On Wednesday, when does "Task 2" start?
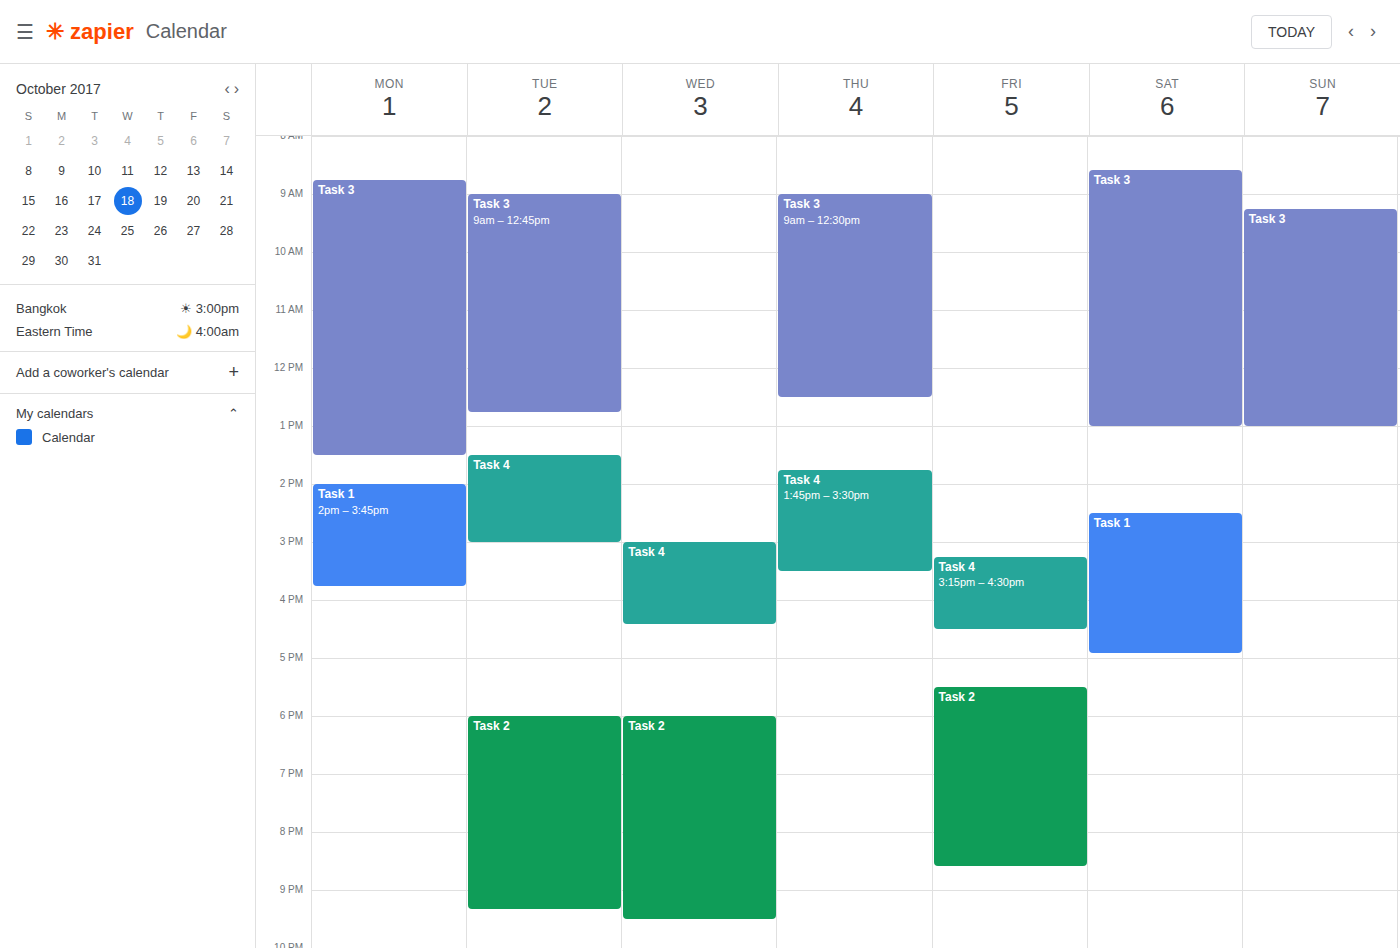
6:00 PM